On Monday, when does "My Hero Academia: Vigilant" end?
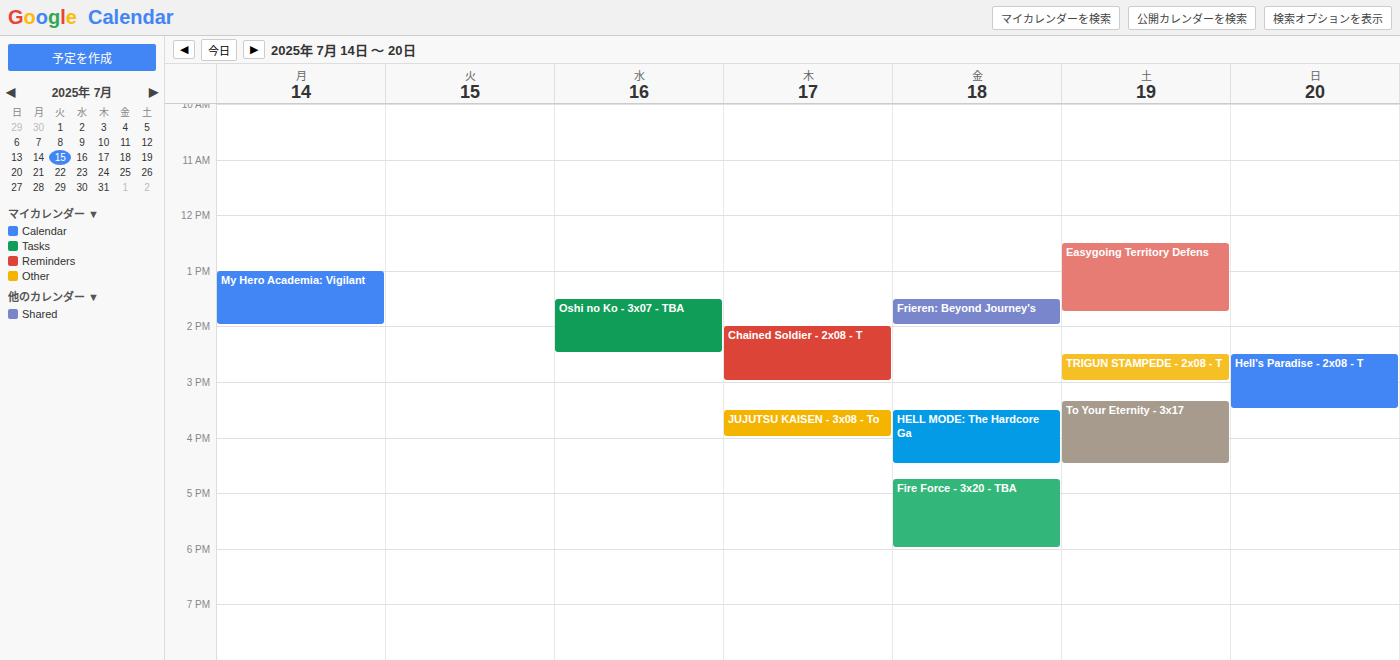
2:00 PM